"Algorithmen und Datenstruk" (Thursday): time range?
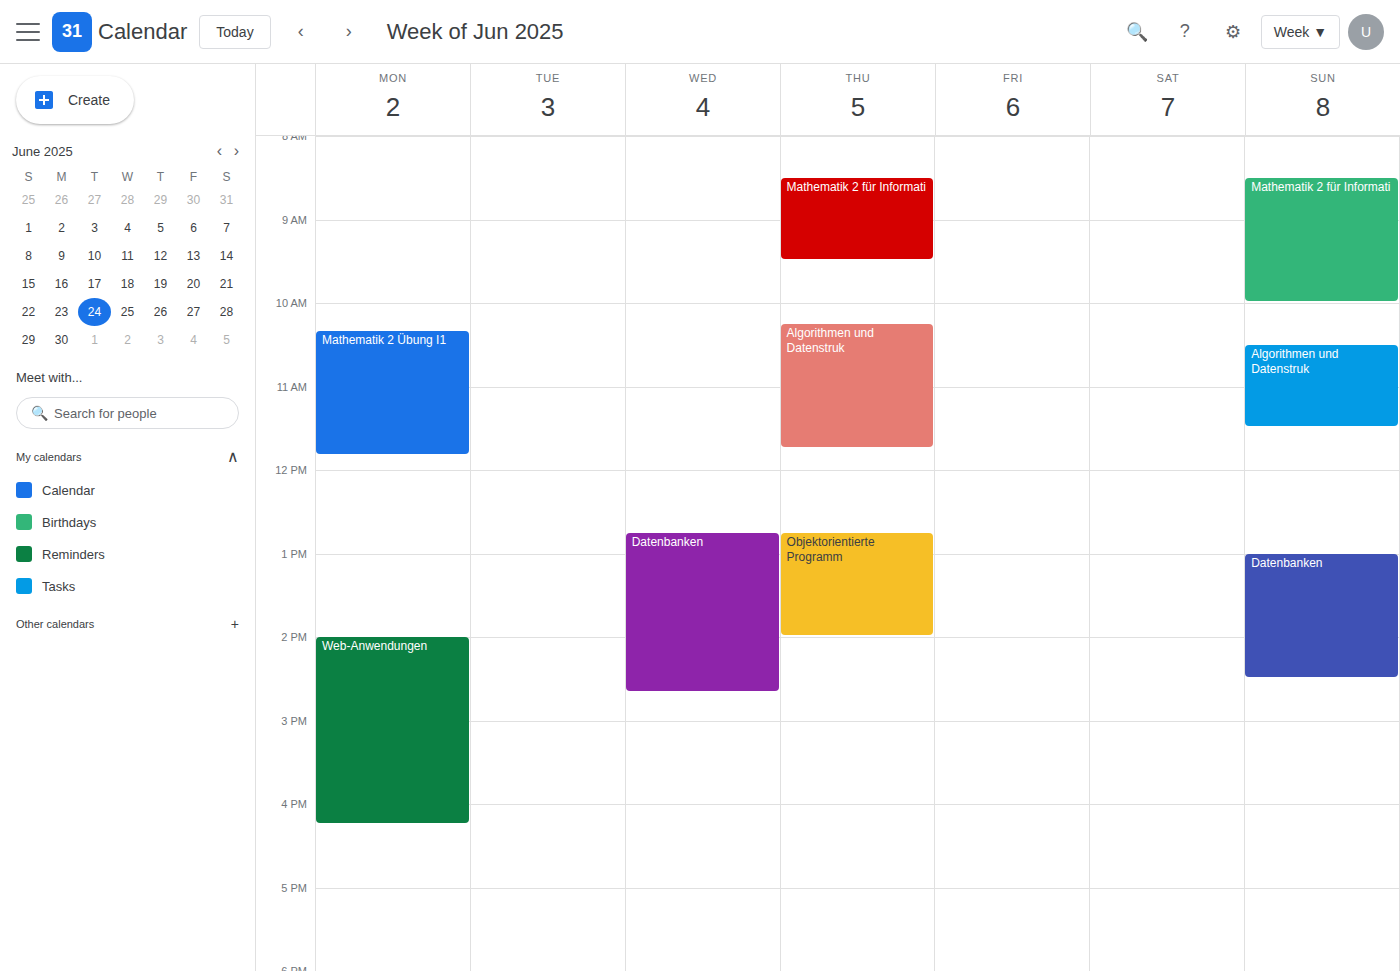
10:15 AM to 11:45 AM